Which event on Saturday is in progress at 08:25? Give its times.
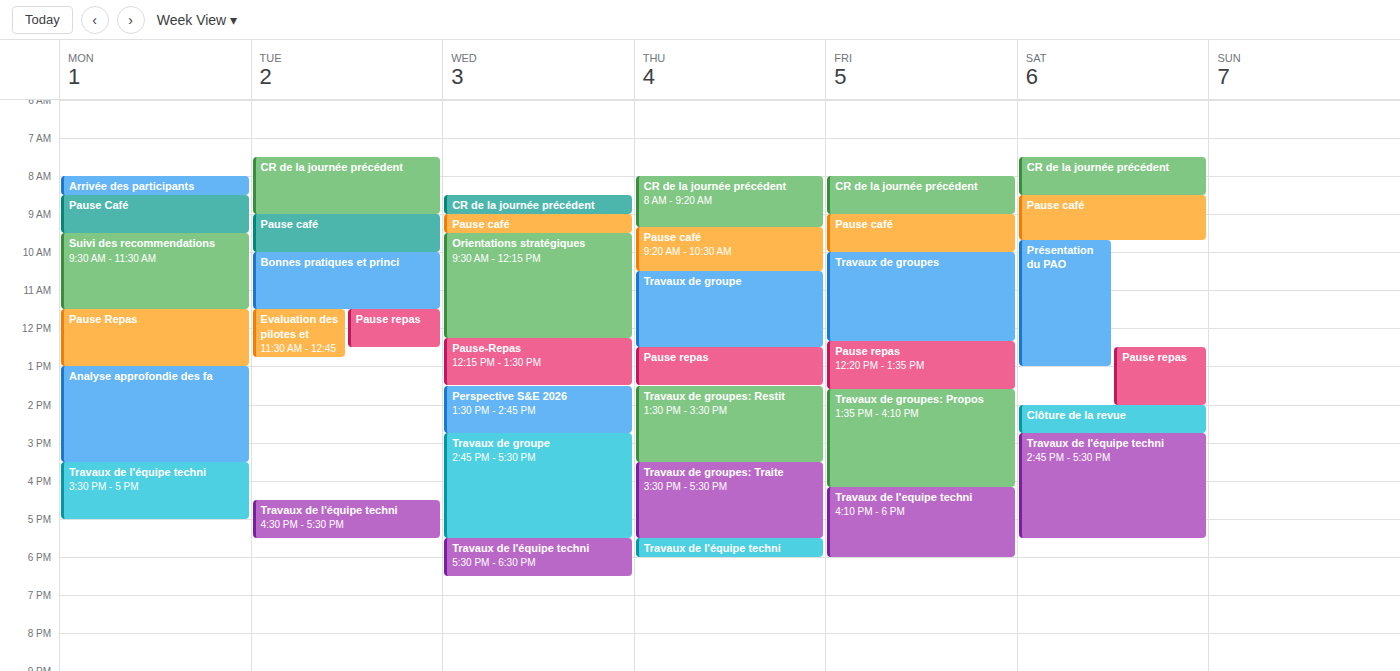
"CR de la journée précédent", 07:30 to 08:30